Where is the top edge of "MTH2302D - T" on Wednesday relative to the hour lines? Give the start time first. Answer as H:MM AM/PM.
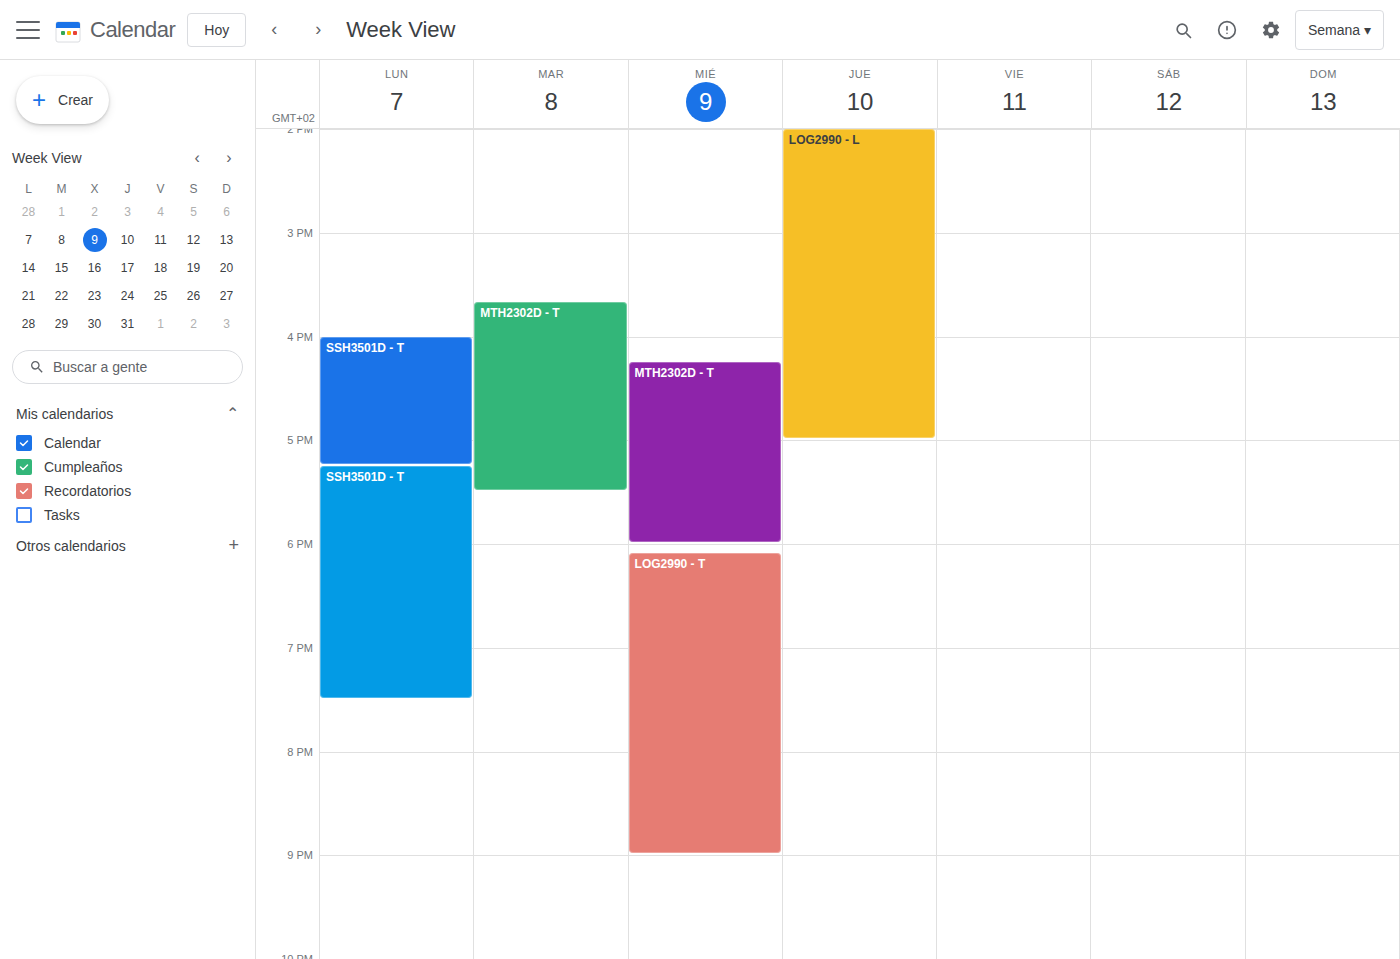
4:15 PM -- neither: a quarter of the way from the 4 PM line to the 5 PM line.